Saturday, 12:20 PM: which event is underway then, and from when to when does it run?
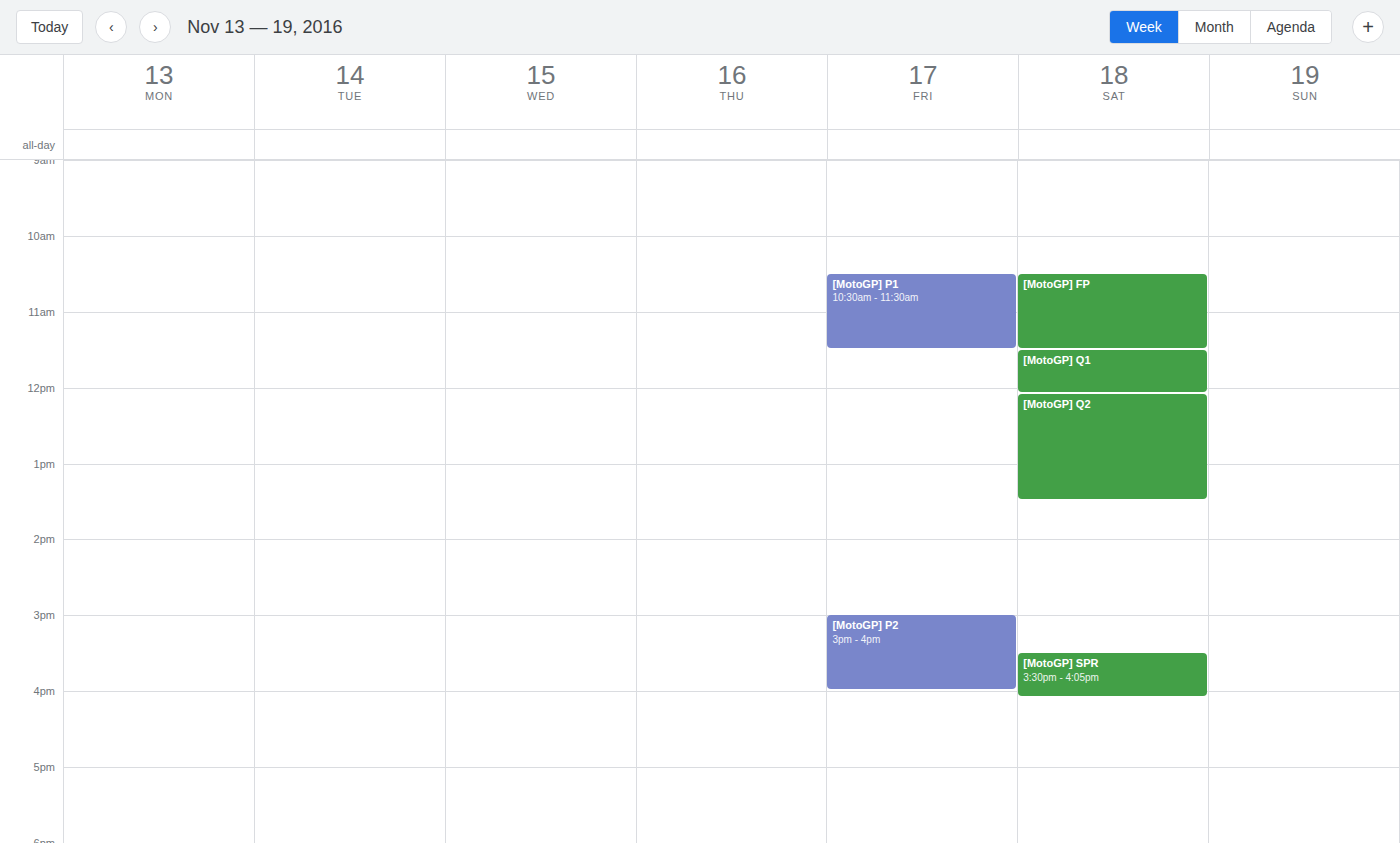
"[MotoGP] Q2", 12:05 PM to 1:30 PM